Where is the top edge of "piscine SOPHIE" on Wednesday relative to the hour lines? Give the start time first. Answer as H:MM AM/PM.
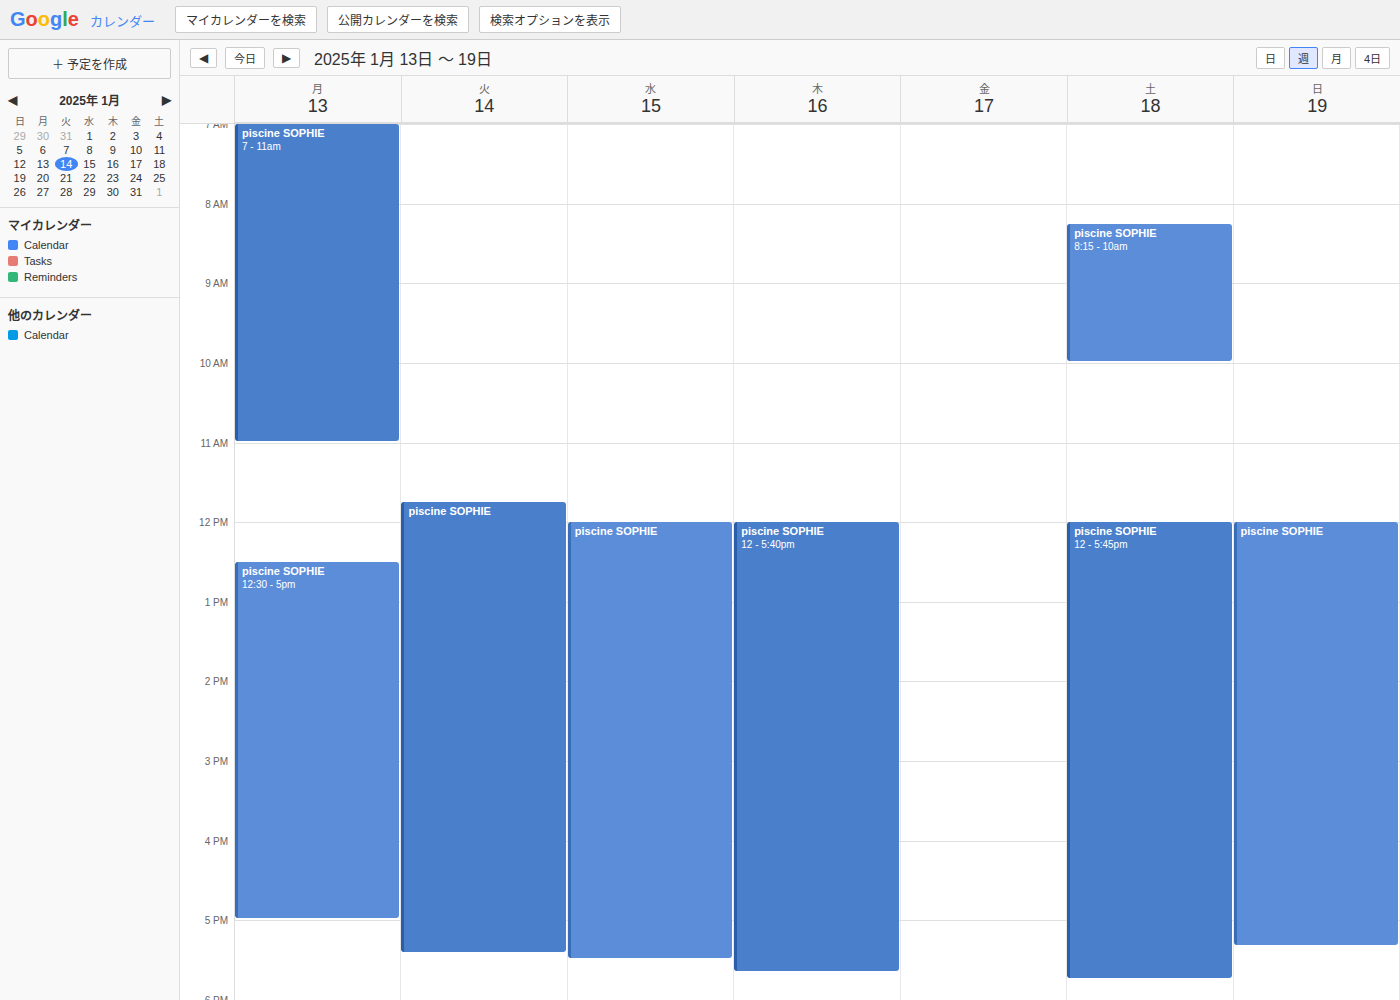
12:00 PM -- exactly on the 12 PM line.